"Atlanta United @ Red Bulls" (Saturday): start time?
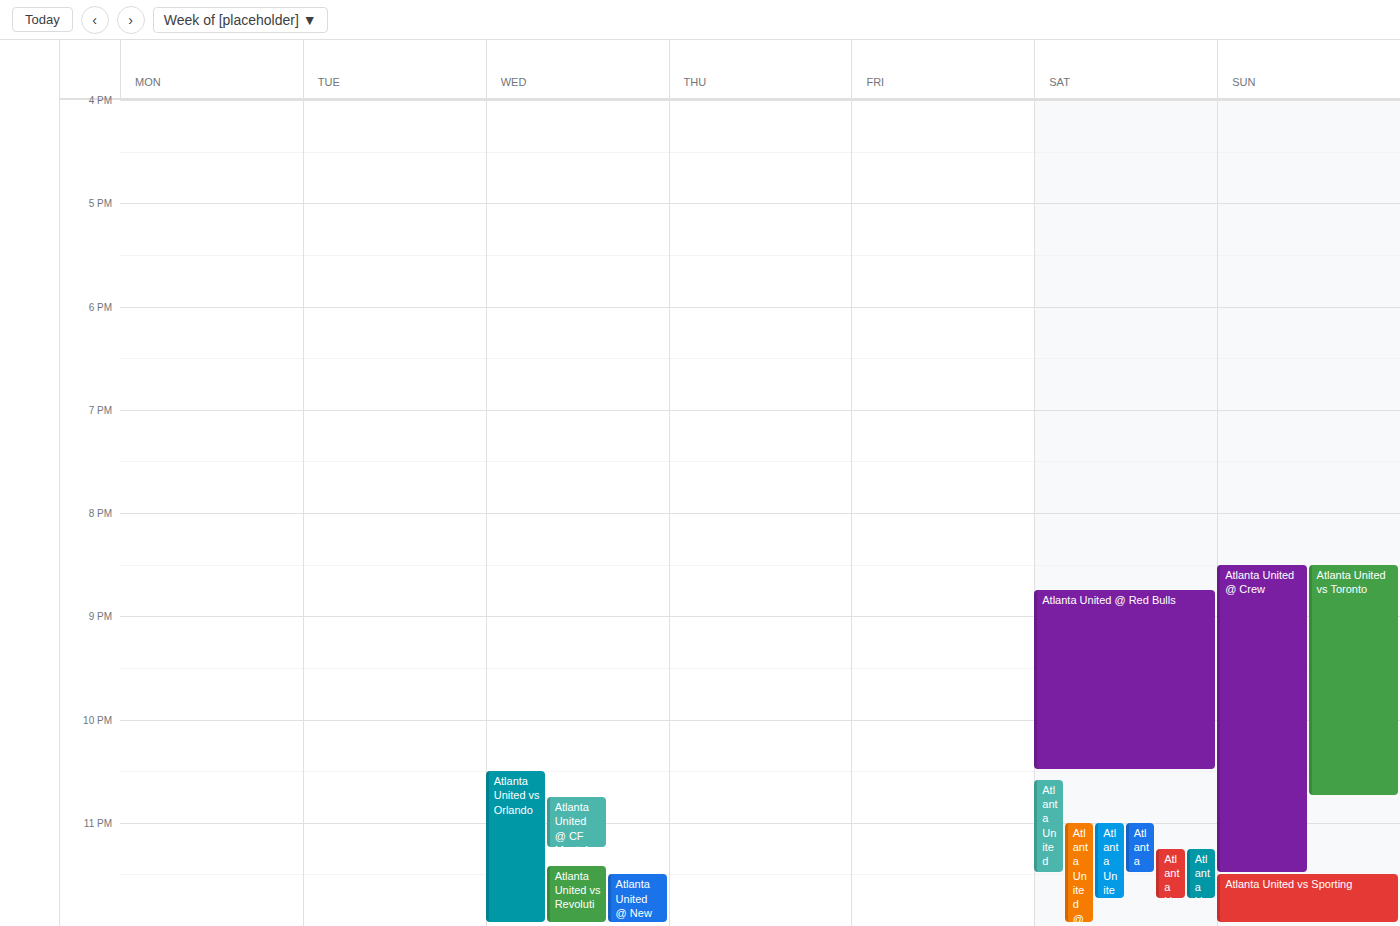
8:45 PM